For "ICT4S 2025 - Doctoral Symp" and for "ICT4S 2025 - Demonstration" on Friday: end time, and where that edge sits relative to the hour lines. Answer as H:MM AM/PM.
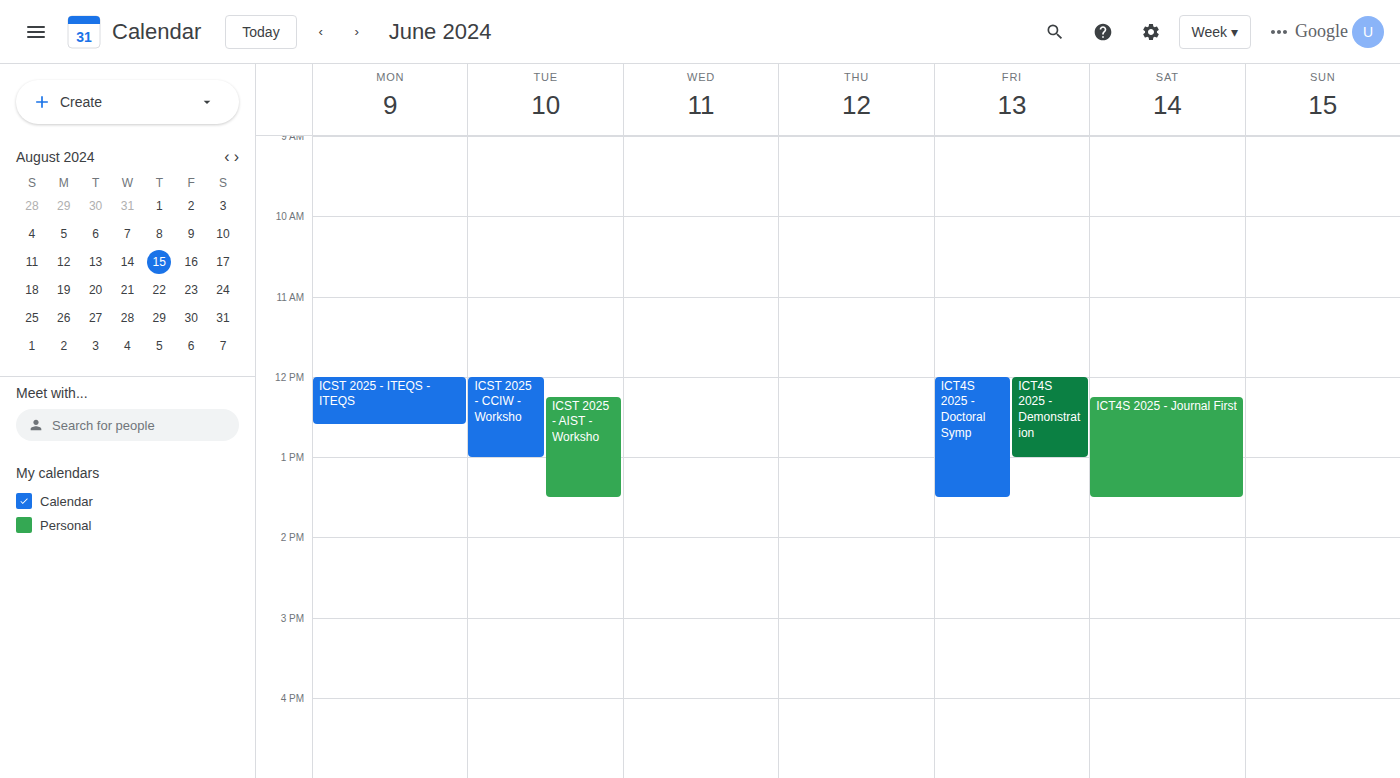
"ICT4S 2025 - Doctoral Symp": 1:30 PM, halfway between the 1 PM and 2 PM lines. "ICT4S 2025 - Demonstration": 1:00 PM, exactly on the 1 PM line.